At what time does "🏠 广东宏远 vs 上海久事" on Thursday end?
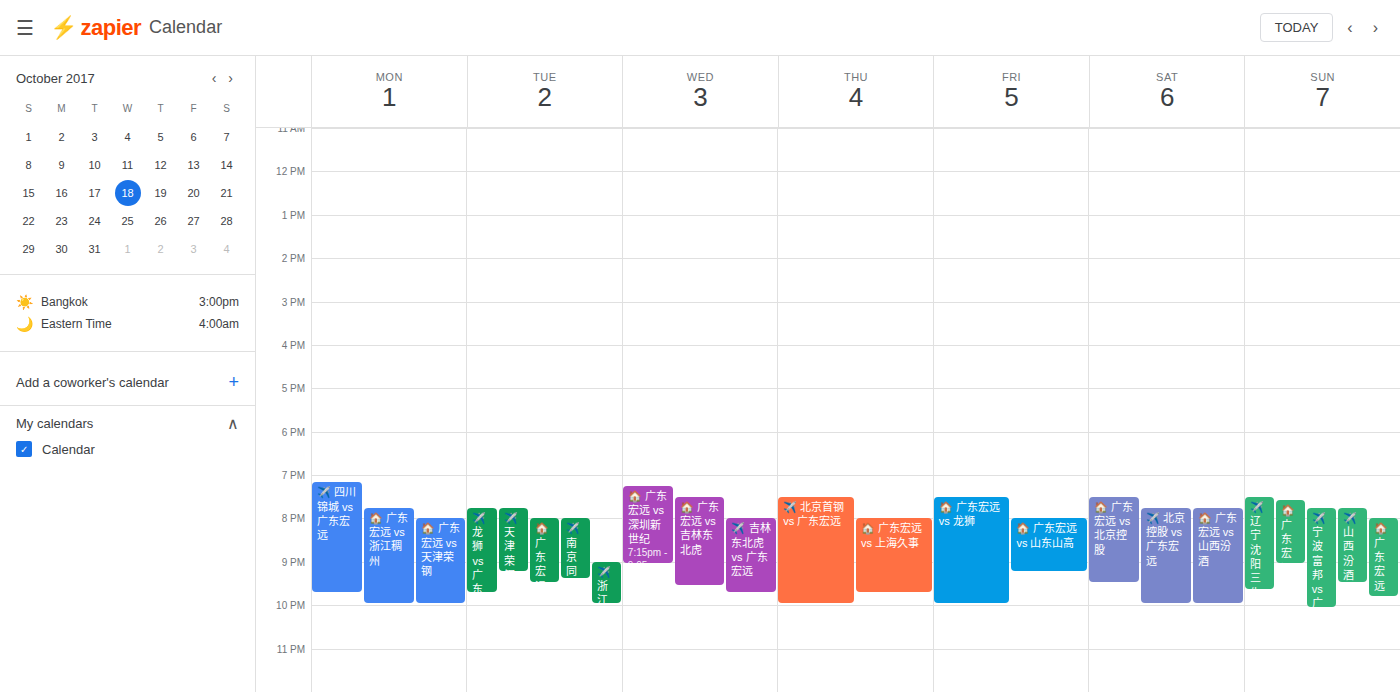
9:45 PM